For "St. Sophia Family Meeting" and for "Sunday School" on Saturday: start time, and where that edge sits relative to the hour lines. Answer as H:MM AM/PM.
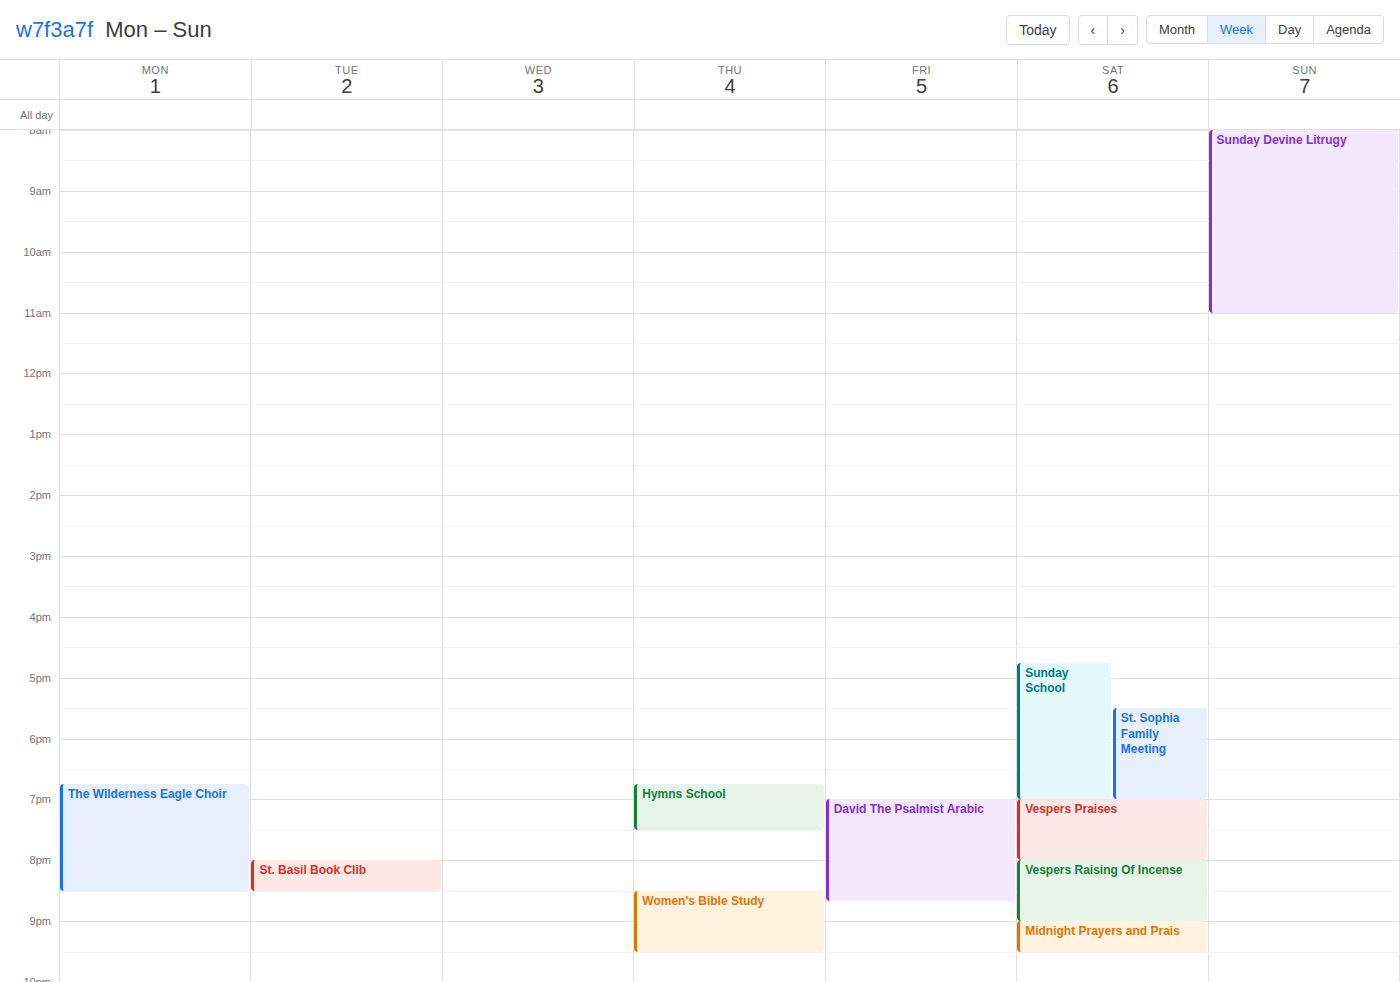
"St. Sophia Family Meeting": 5:30 PM, halfway between the 5 PM and 6 PM lines. "Sunday School": 4:45 PM, neither: three quarters of the way from the 4 PM line to the 5 PM line.